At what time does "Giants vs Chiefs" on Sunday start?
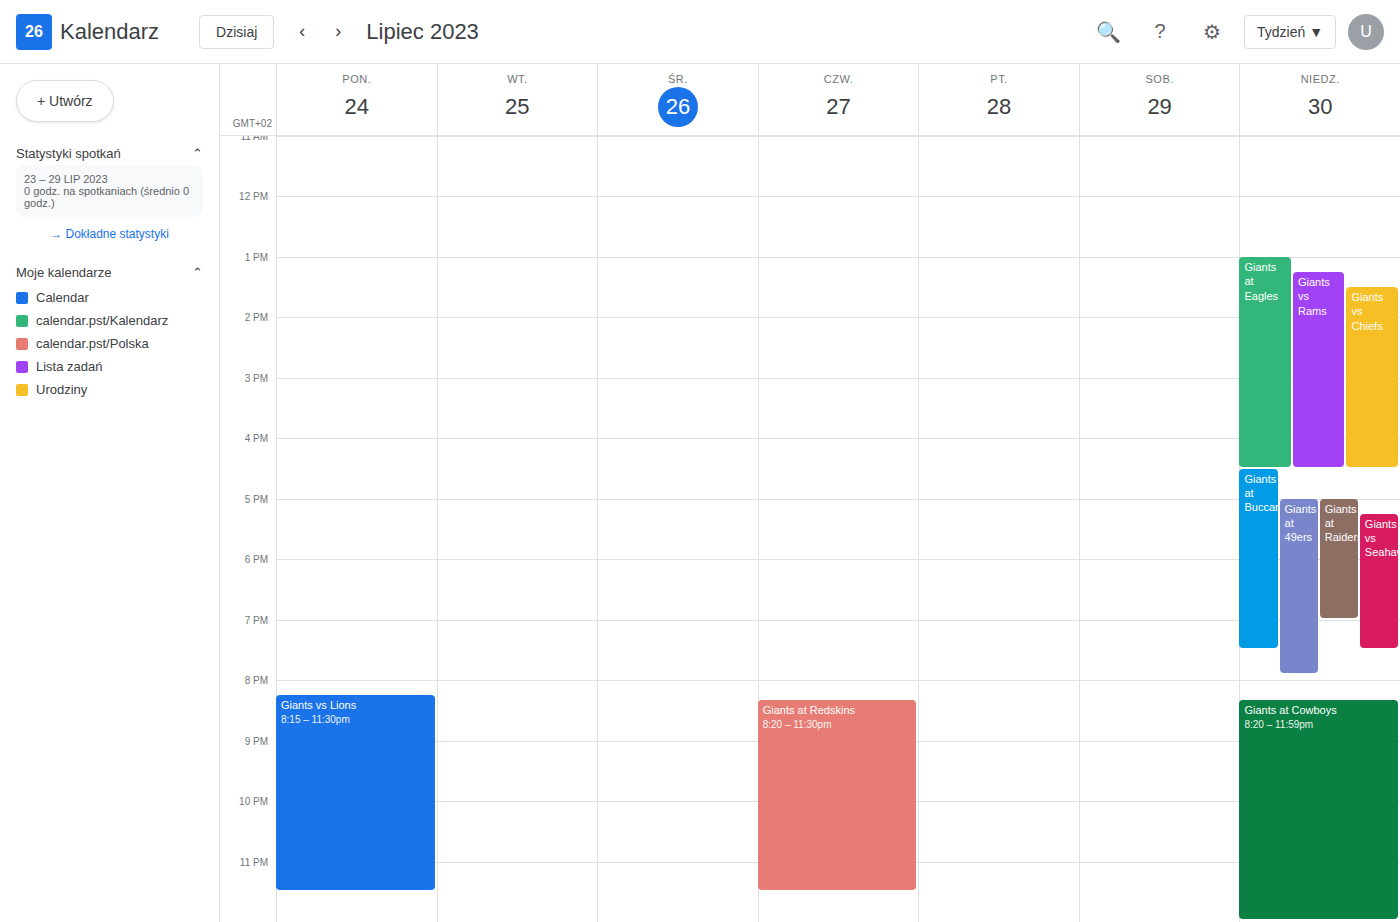
1:30 PM